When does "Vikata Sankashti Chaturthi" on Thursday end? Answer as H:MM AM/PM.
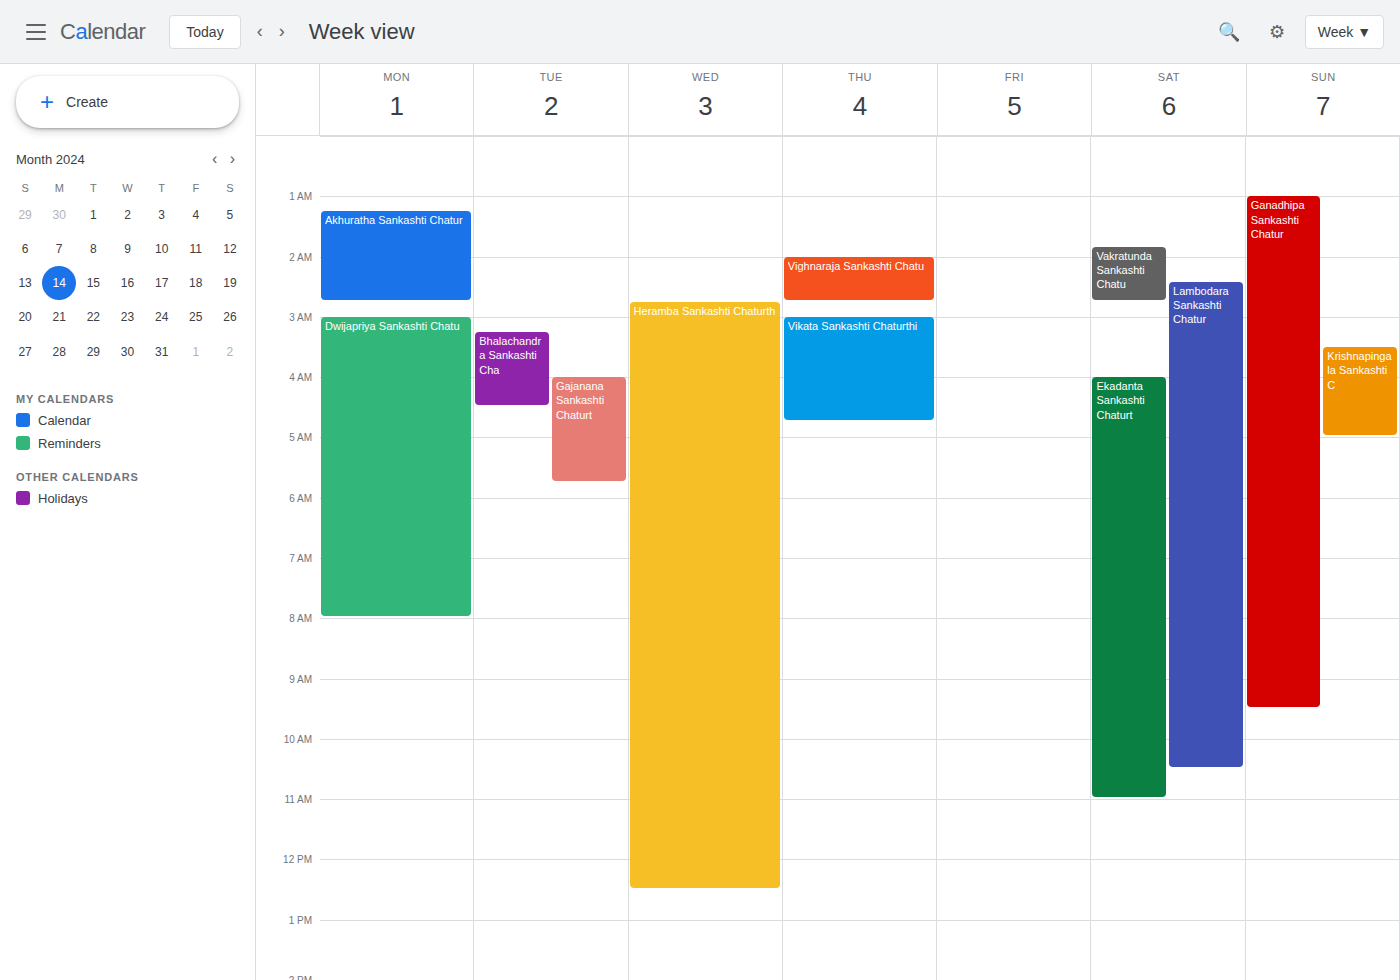
4:45 AM